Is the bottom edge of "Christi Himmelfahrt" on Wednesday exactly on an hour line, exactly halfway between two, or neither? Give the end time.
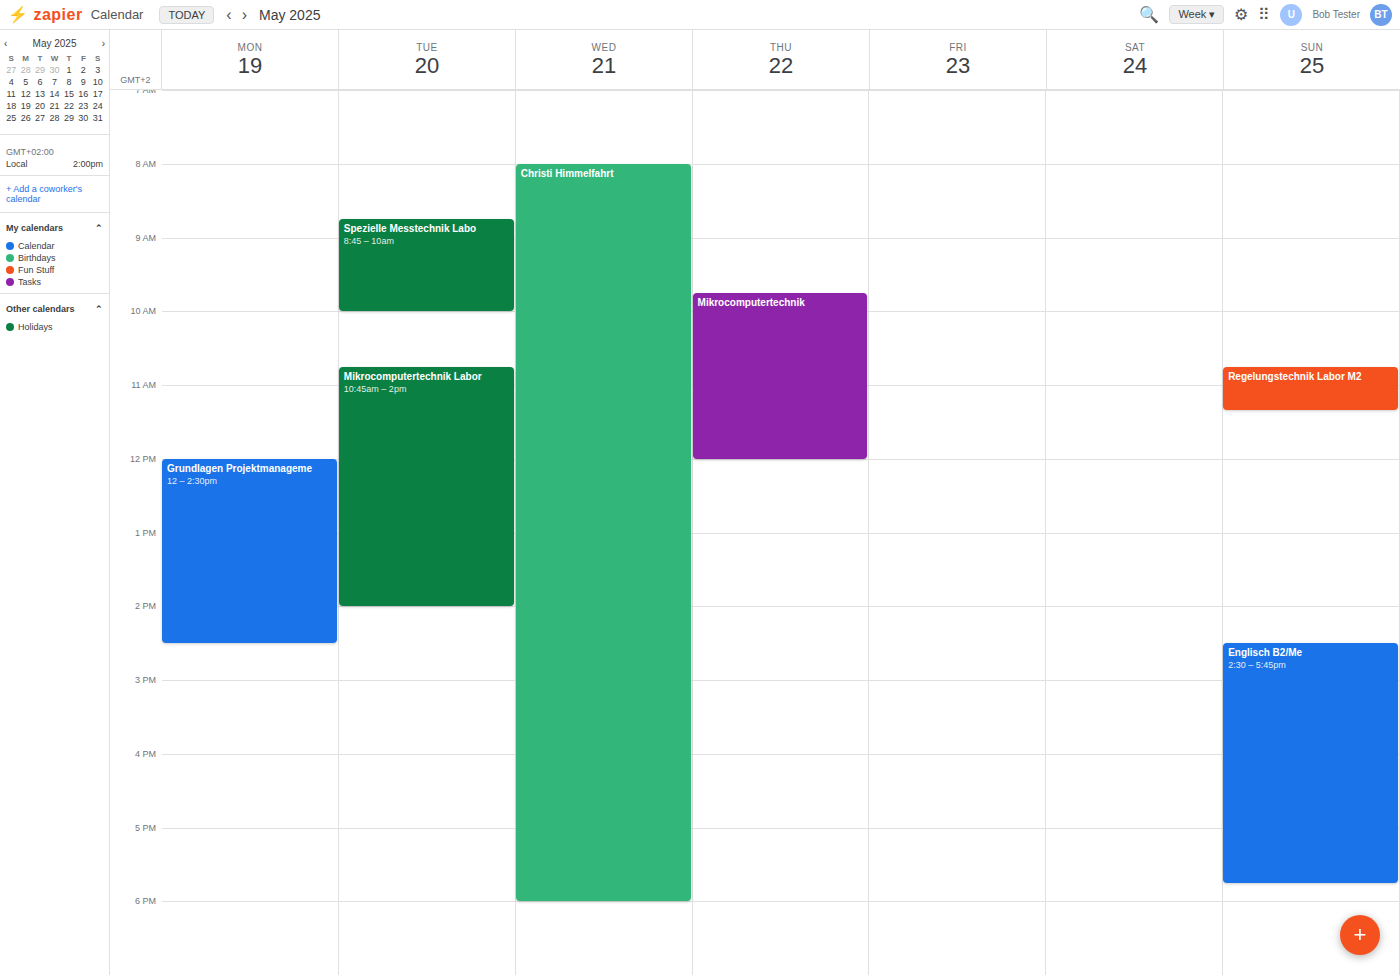
6:00 PM -- exactly on the 6 PM line.